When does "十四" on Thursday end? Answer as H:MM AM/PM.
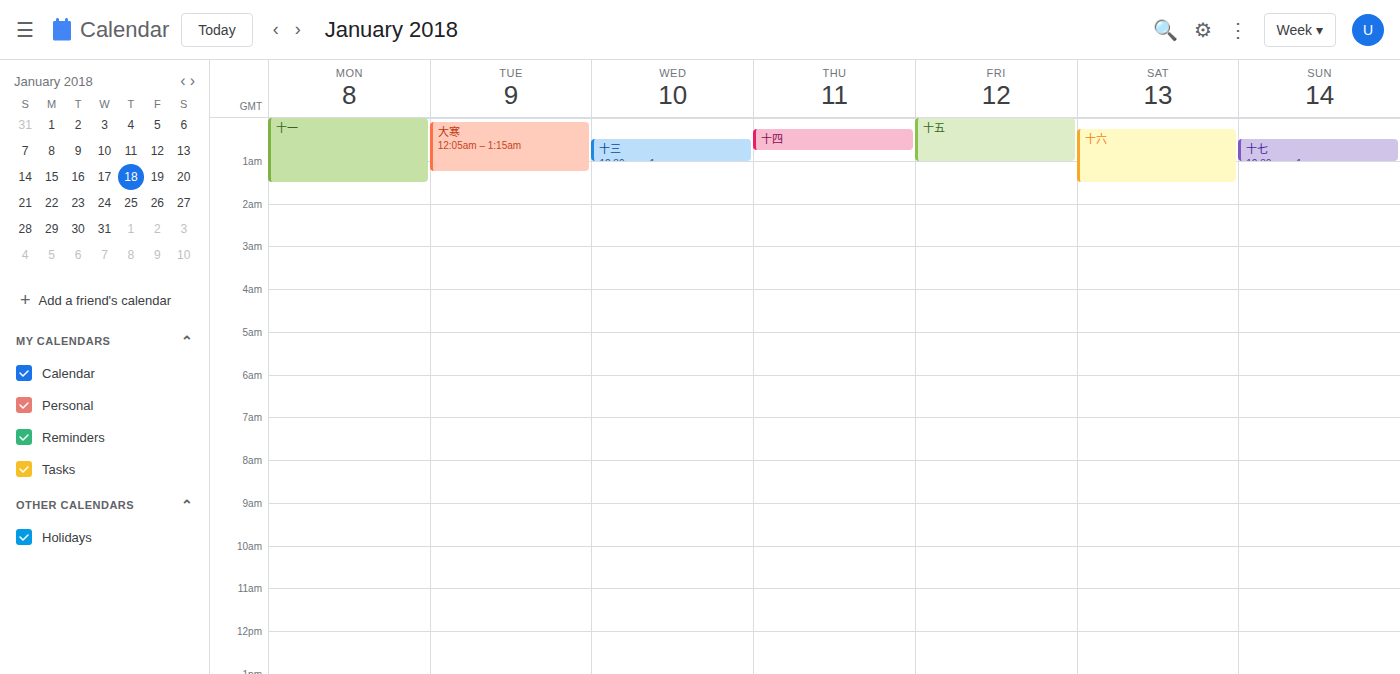
12:45 AM